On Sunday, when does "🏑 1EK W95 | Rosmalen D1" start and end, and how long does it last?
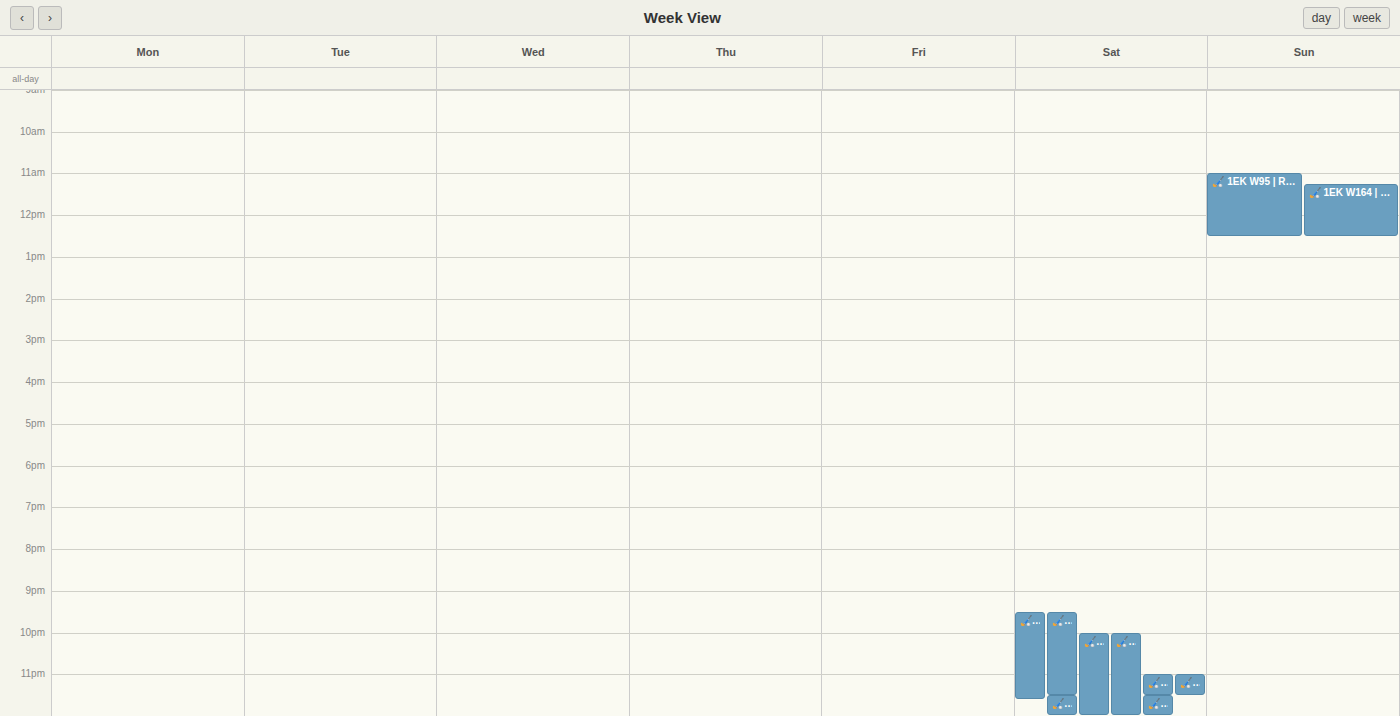
11:00 AM to 12:30 PM, 1 hour 30 minutes